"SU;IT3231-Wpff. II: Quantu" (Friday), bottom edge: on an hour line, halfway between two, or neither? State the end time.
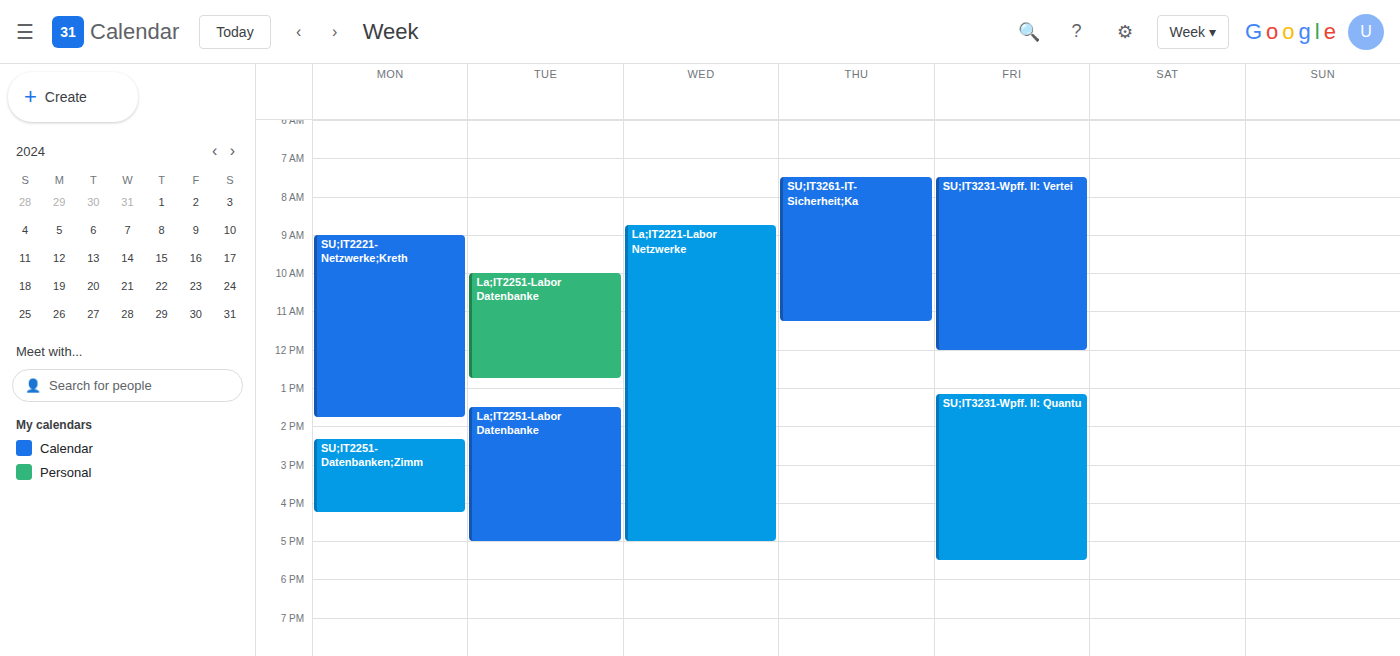
5:30 PM -- halfway between the 5 PM and 6 PM lines.